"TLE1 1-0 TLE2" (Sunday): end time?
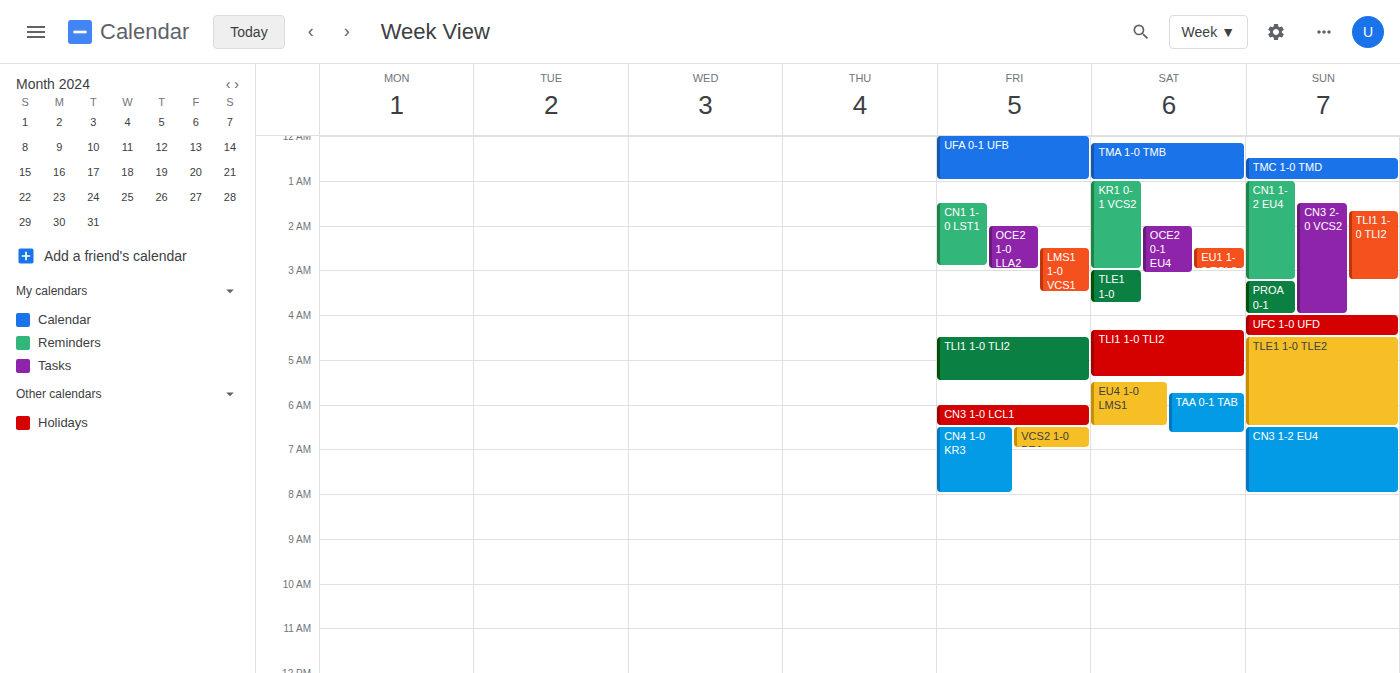
6:30 AM